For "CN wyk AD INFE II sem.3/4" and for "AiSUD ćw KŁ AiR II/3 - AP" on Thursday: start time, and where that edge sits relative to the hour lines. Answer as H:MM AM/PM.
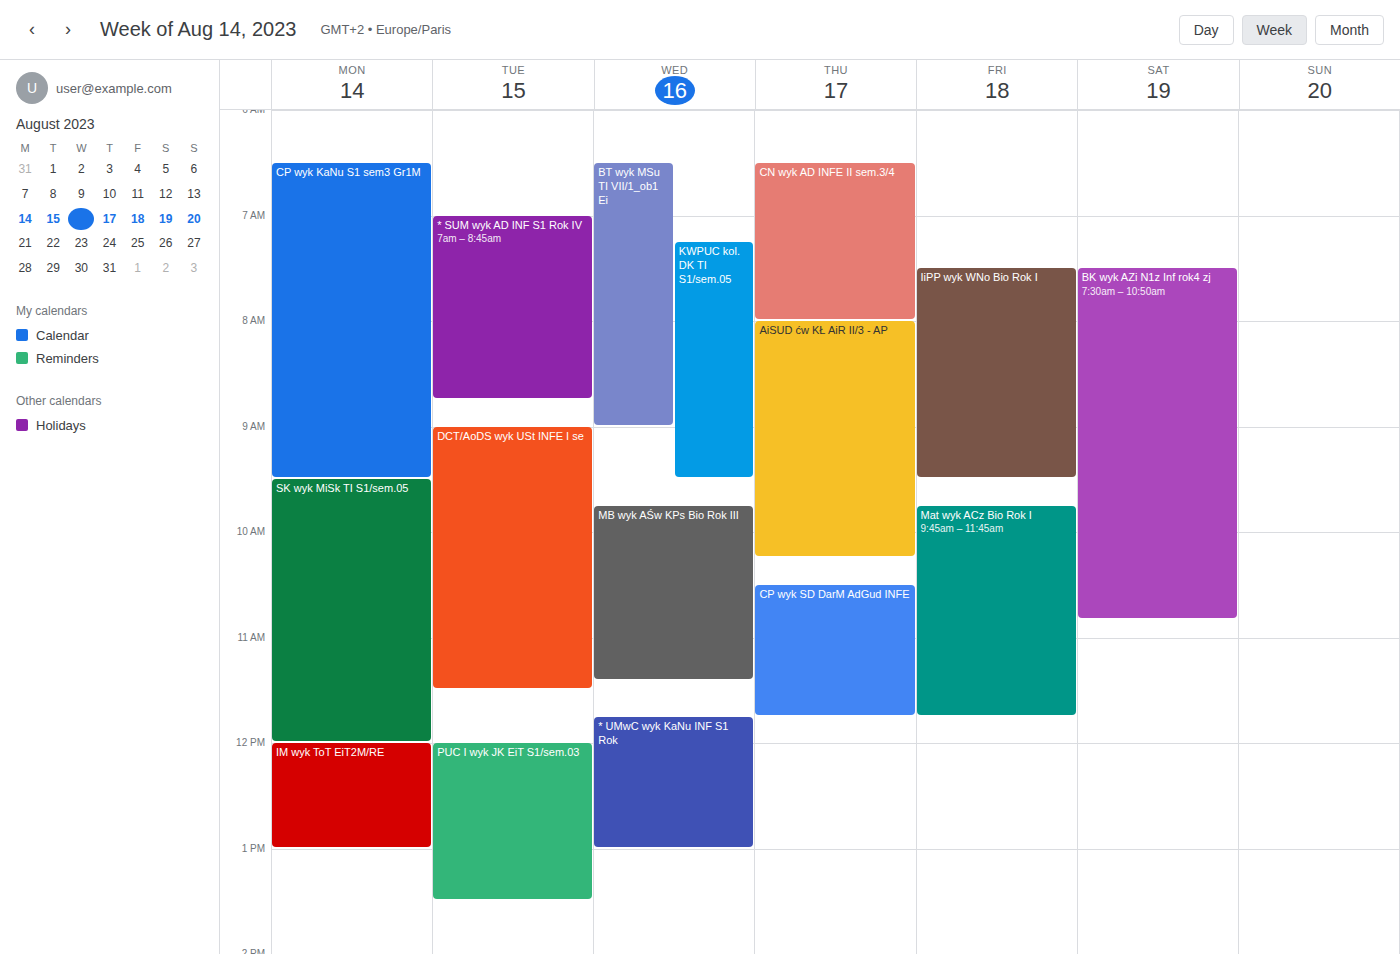
"CN wyk AD INFE II sem.3/4": 6:30 AM, halfway between the 6 AM and 7 AM lines. "AiSUD ćw KŁ AiR II/3 - AP": 8:00 AM, exactly on the 8 AM line.